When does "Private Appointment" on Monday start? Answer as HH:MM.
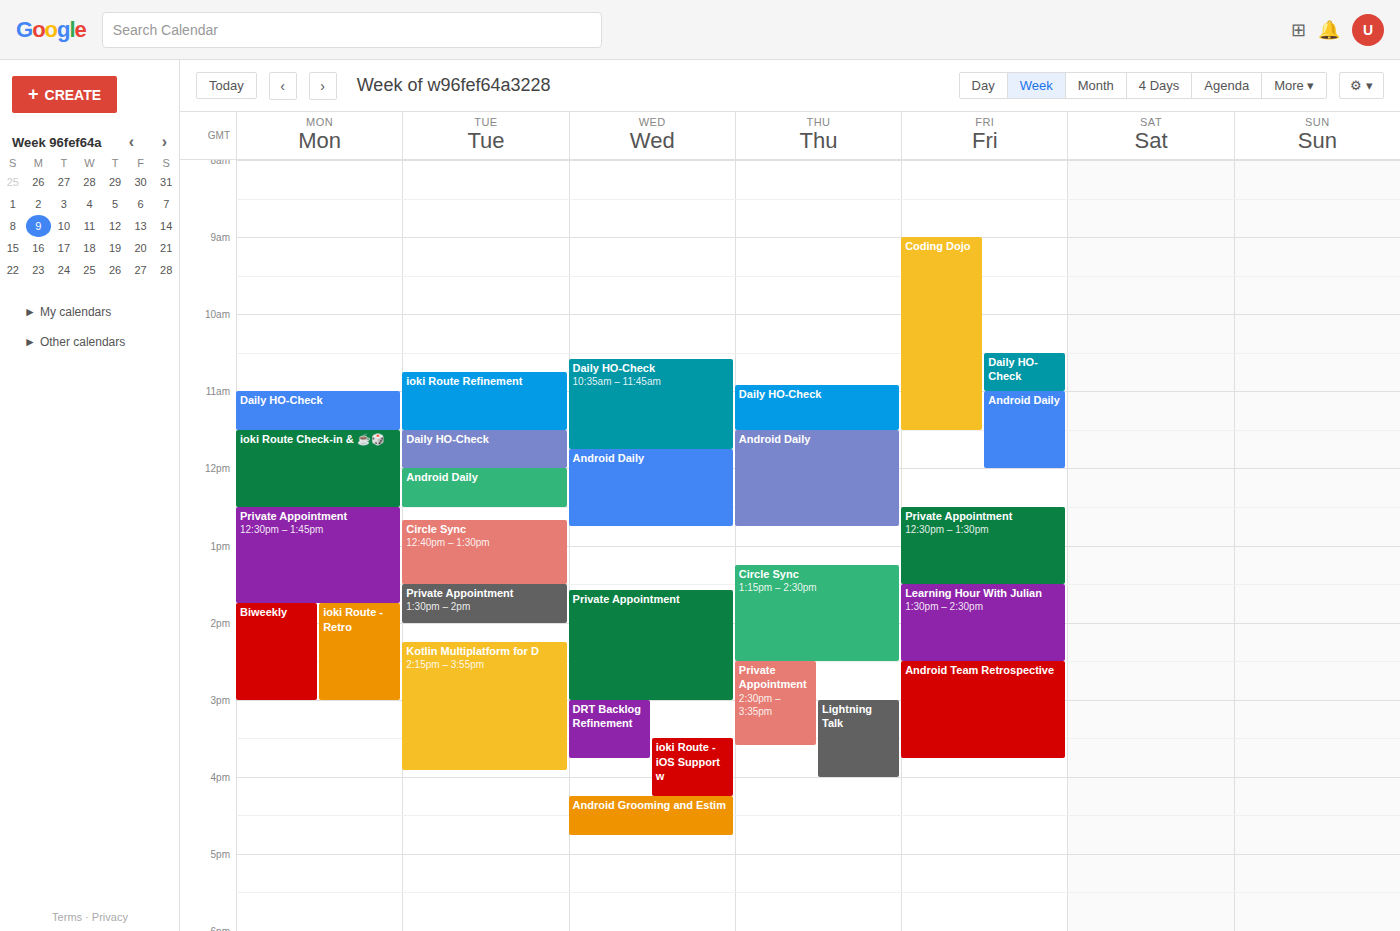
12:30